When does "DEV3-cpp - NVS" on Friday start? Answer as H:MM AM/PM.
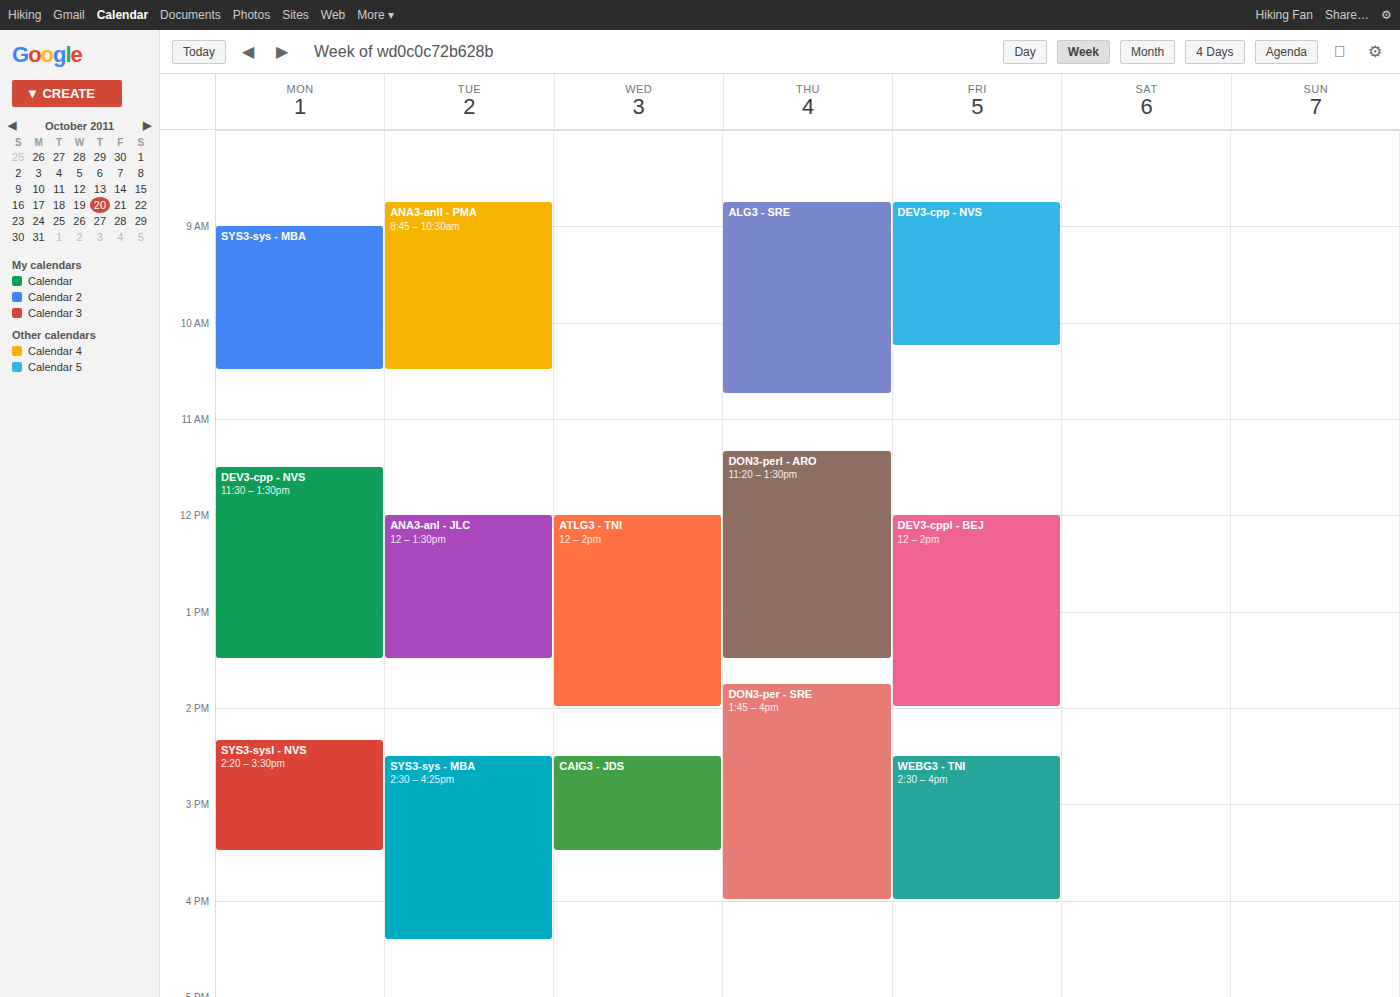
8:45 AM